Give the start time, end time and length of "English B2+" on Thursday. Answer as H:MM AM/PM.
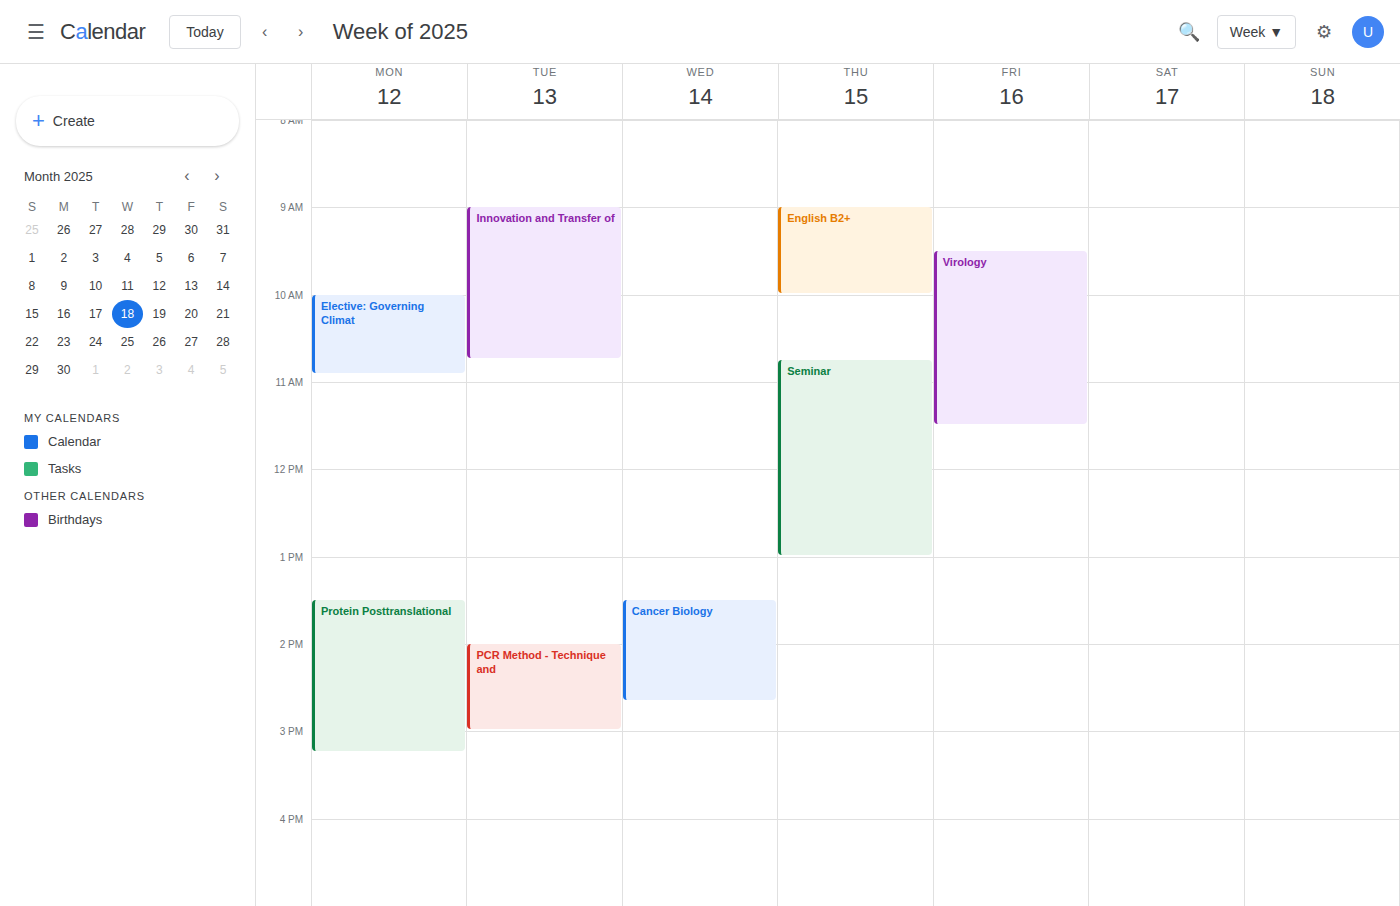
9:00 AM to 10:00 AM, 1 hour